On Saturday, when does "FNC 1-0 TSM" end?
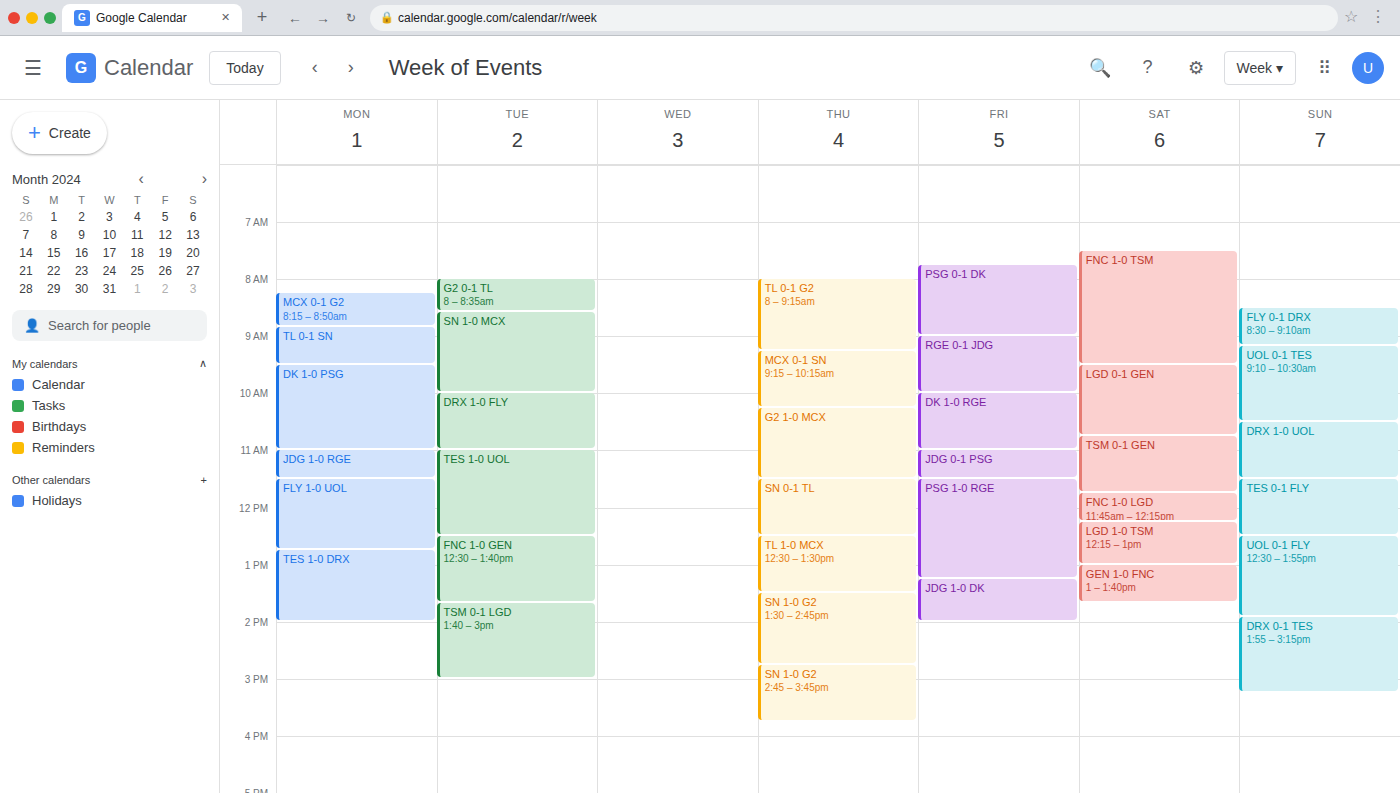
9:30 AM